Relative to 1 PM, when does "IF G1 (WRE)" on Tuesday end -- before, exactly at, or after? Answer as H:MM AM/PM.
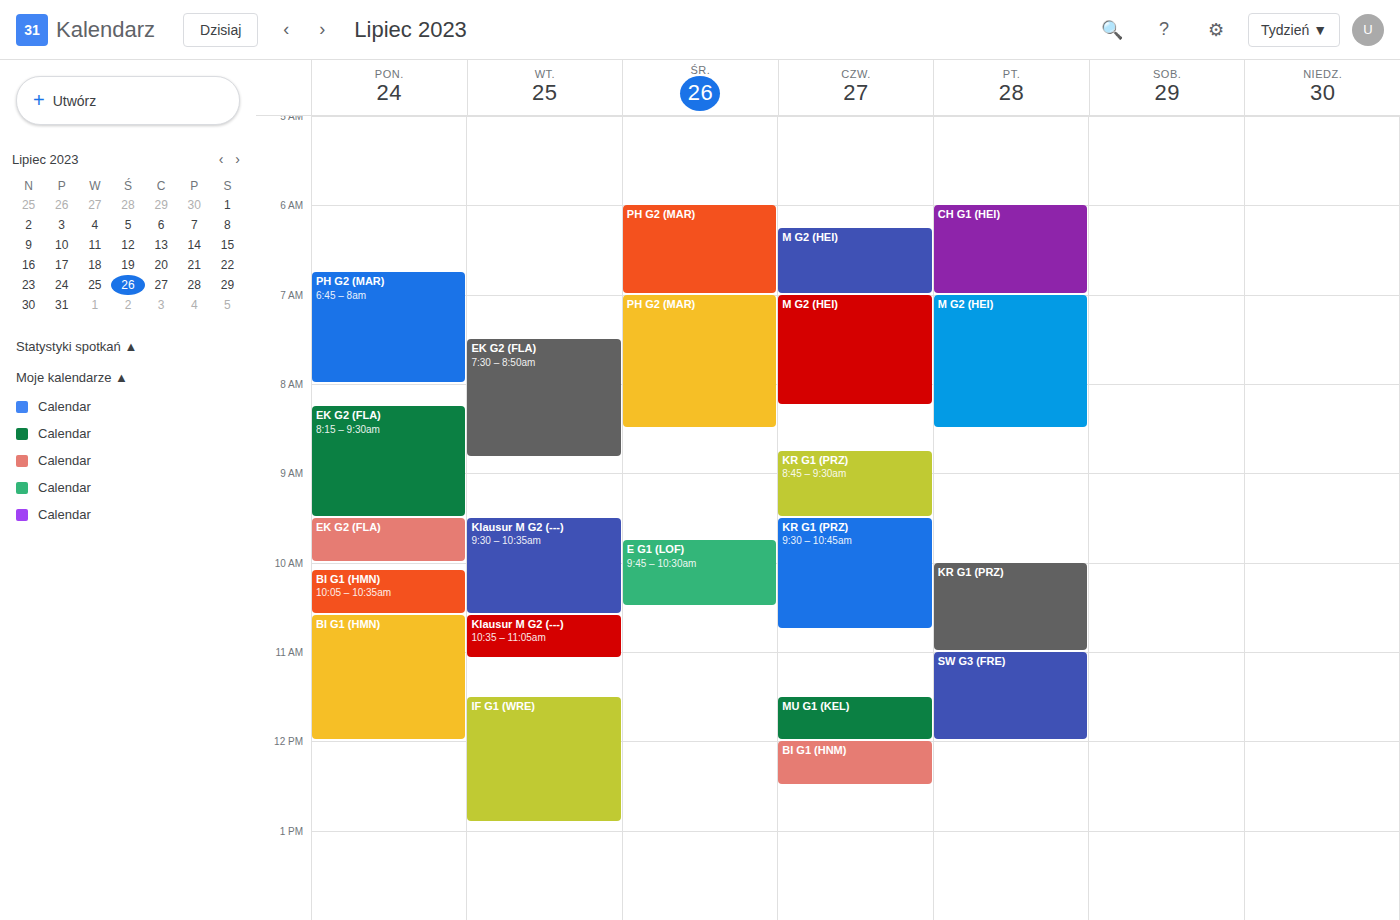
12:55 PM -- before 1 PM, 5 minutes above the 1 PM line.